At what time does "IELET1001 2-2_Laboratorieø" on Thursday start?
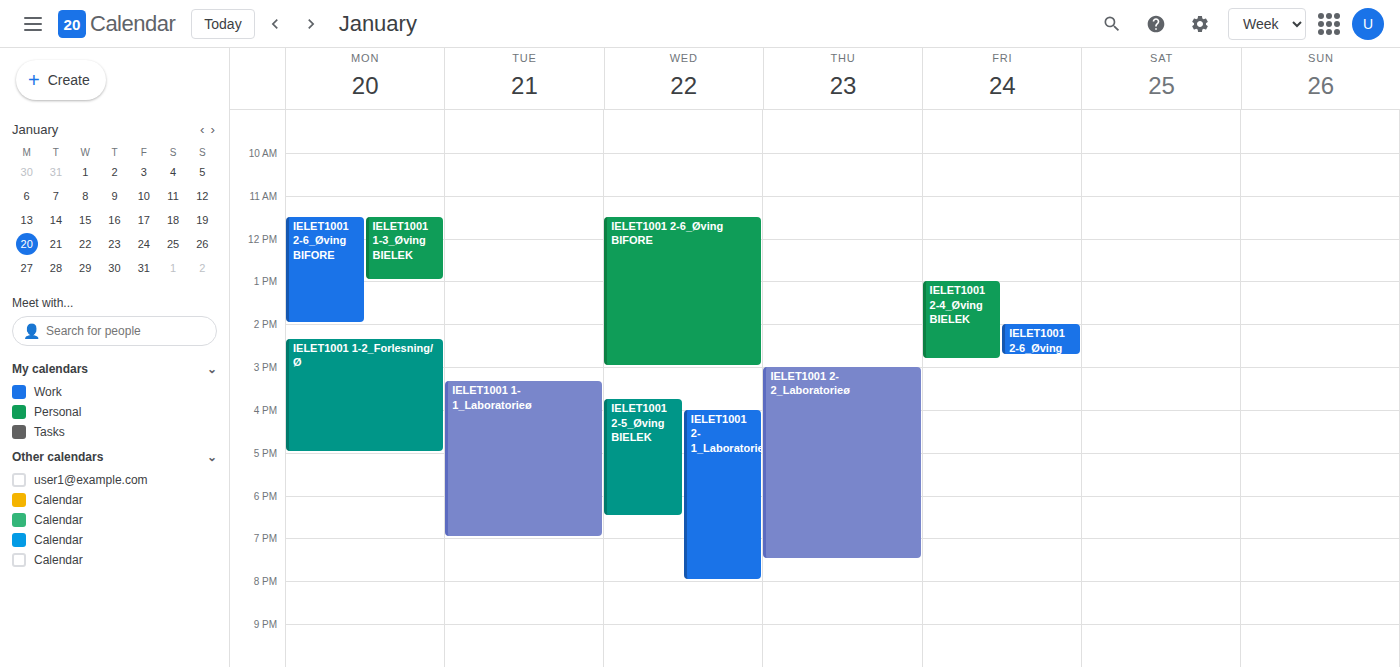
3:00 PM